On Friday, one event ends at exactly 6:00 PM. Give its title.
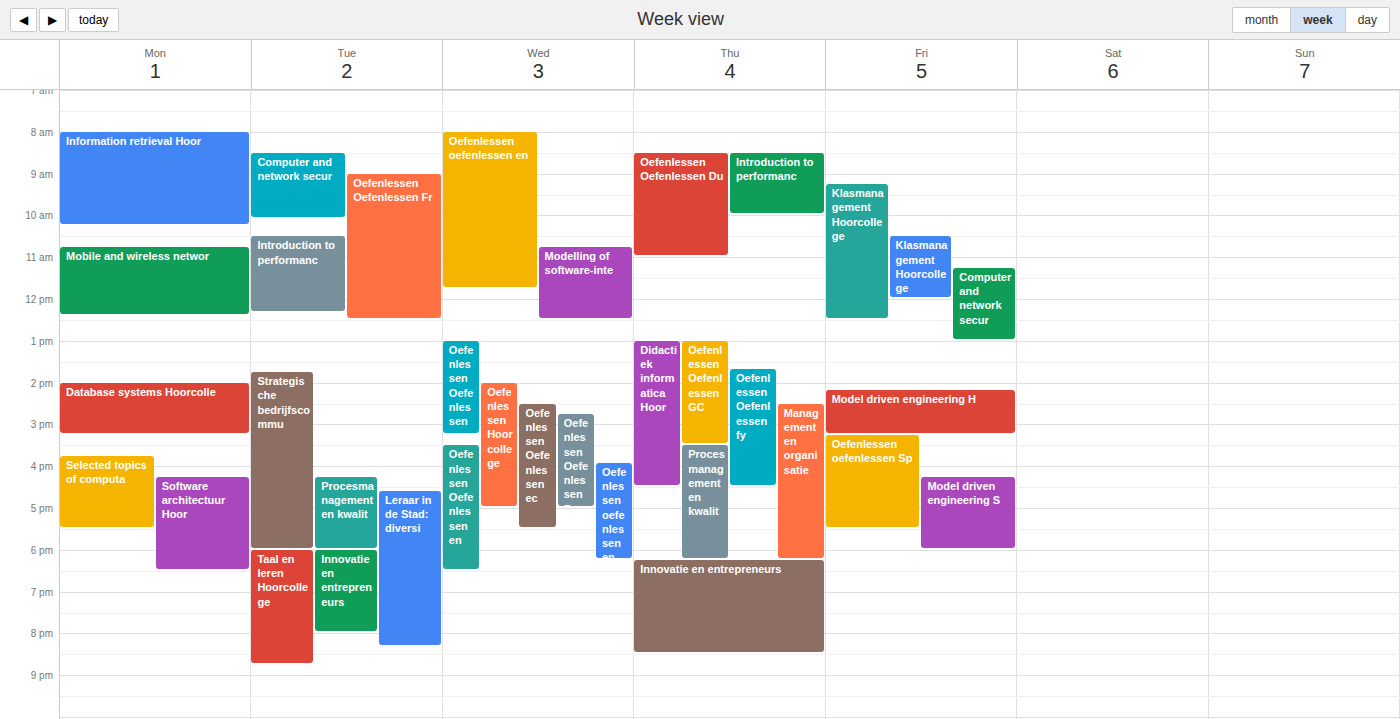
"Model driven engineering S"